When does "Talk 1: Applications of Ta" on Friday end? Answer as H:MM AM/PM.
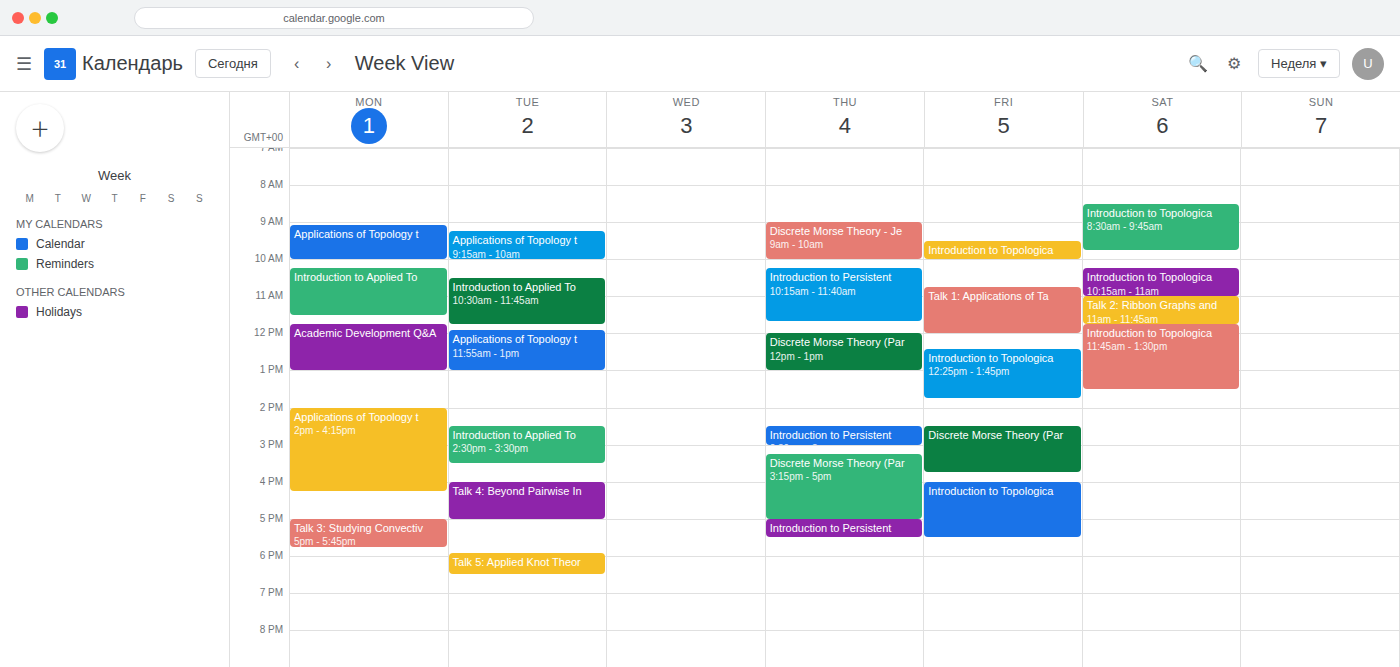
12:00 PM